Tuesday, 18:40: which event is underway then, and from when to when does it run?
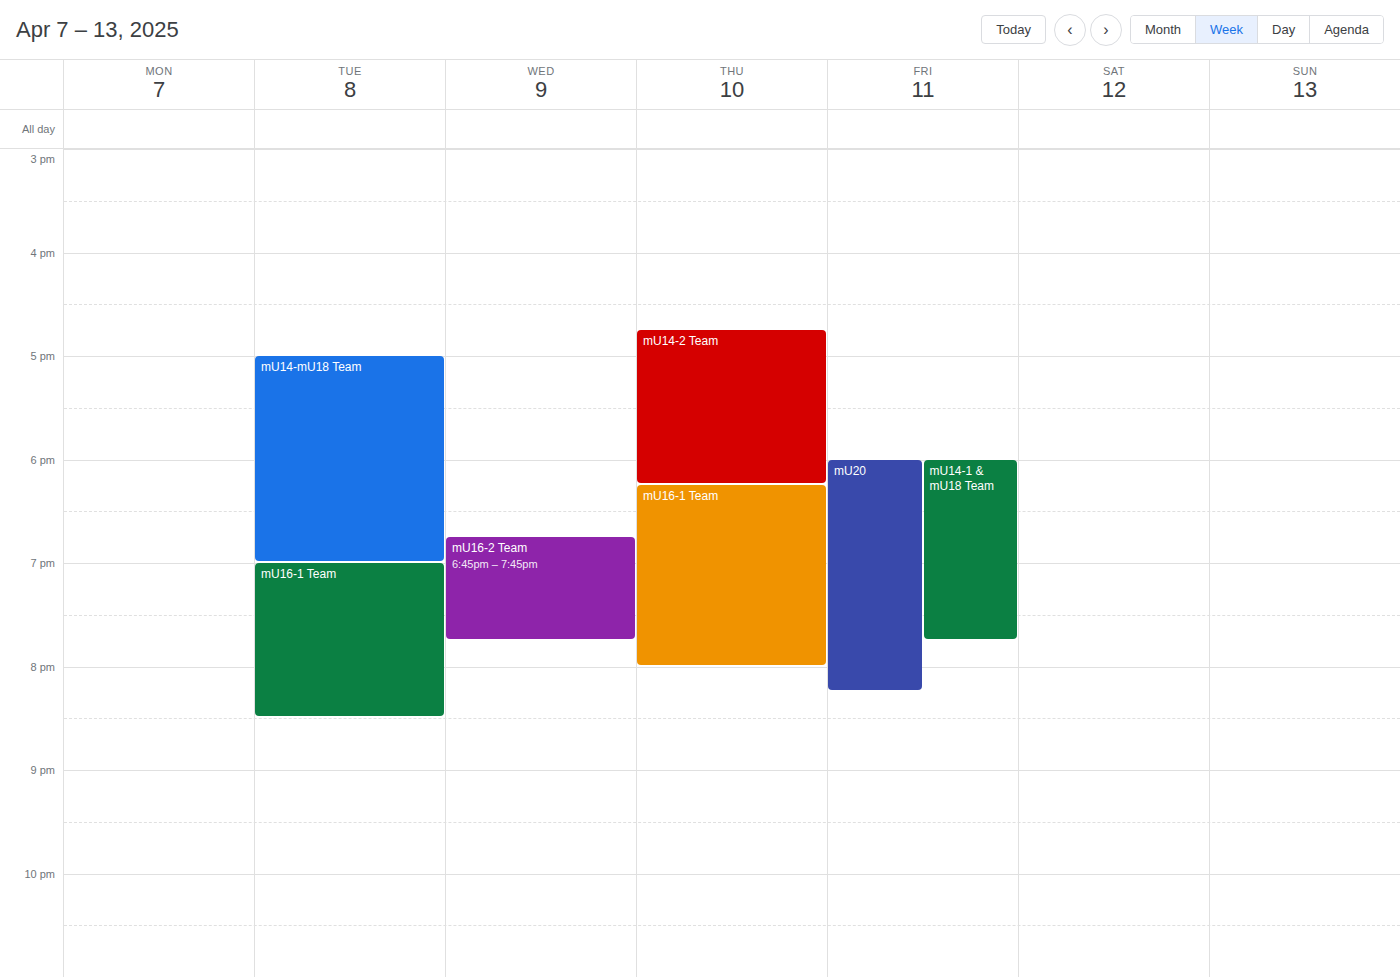
"mU14-mU18 Team", 17:00 to 19:00